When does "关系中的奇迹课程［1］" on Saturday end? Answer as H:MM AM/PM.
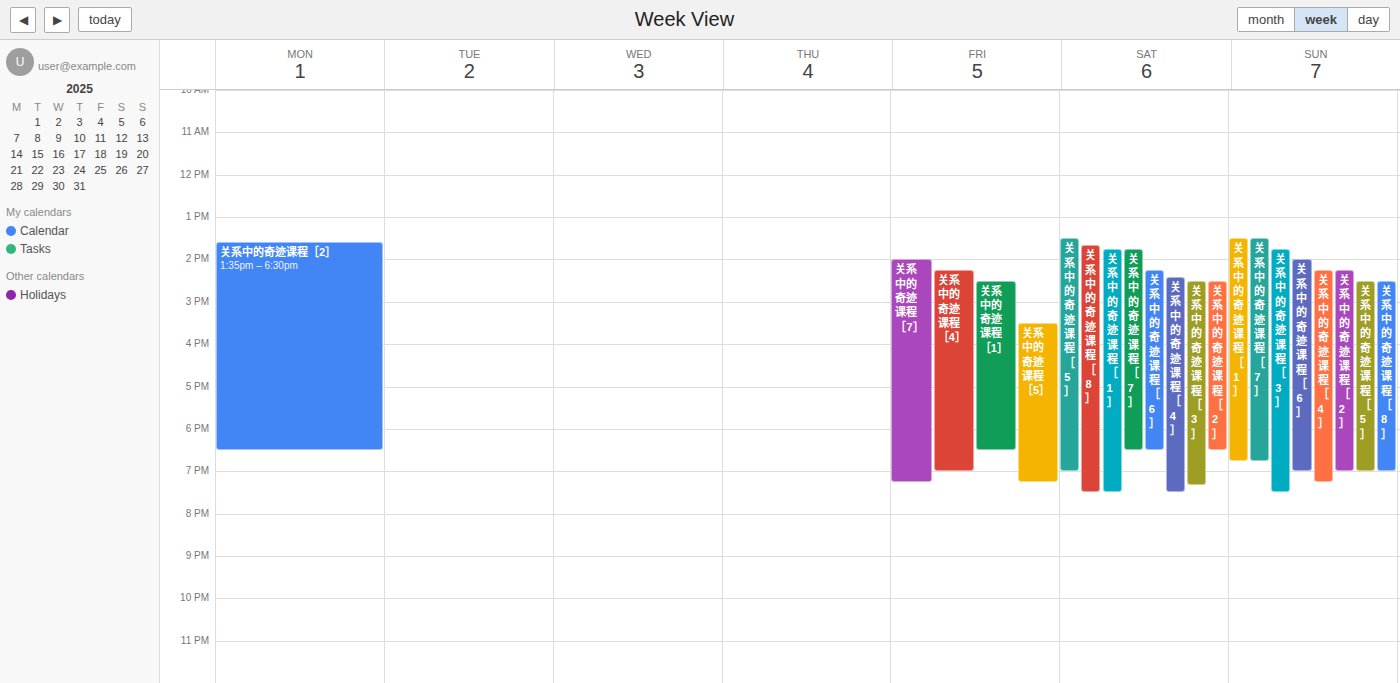
7:30 PM